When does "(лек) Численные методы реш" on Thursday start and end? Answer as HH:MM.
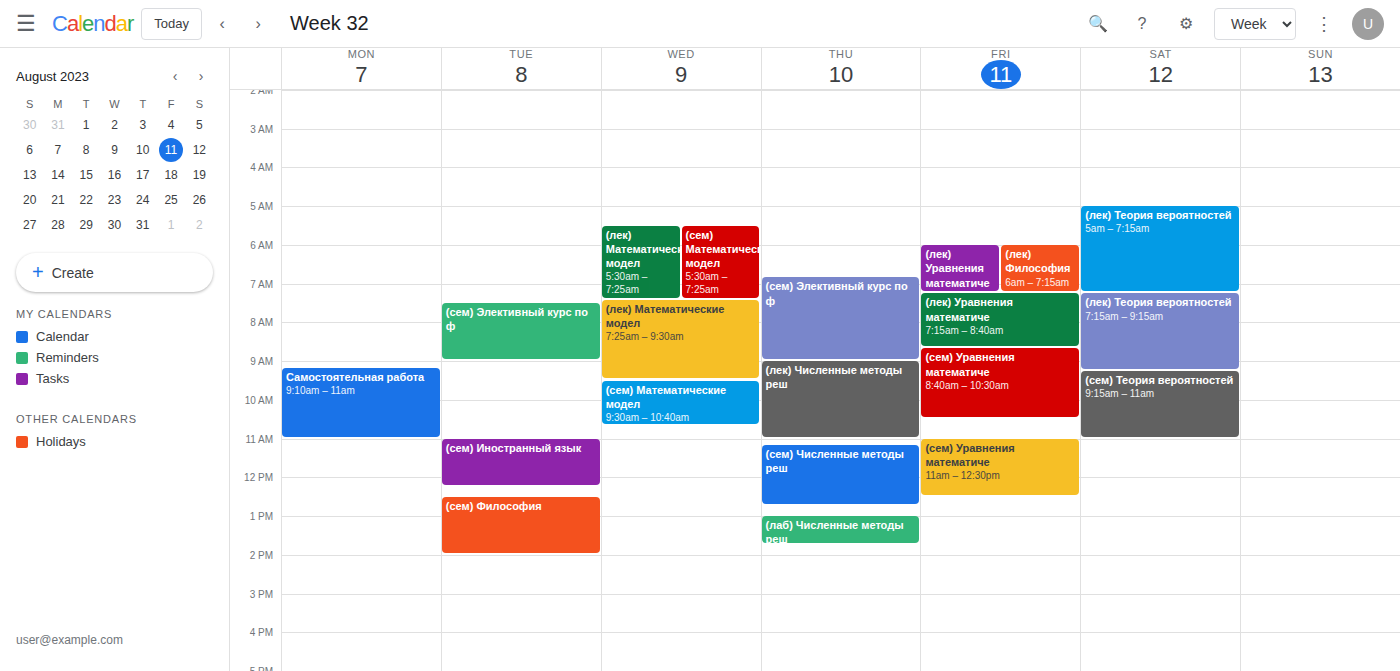
09:00 to 11:00